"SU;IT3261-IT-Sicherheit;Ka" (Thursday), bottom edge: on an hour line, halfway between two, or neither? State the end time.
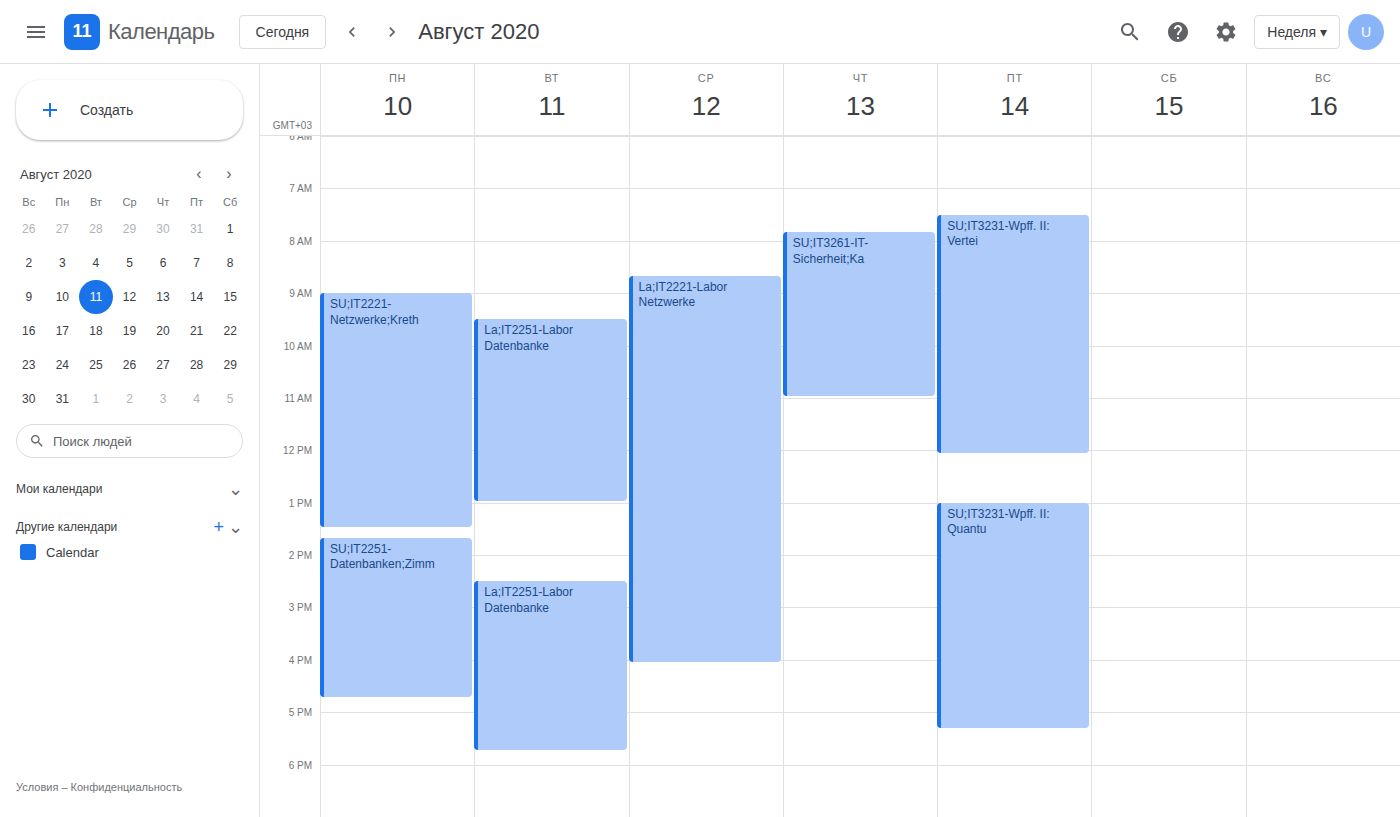
11:00 AM -- exactly on the 11 AM line.